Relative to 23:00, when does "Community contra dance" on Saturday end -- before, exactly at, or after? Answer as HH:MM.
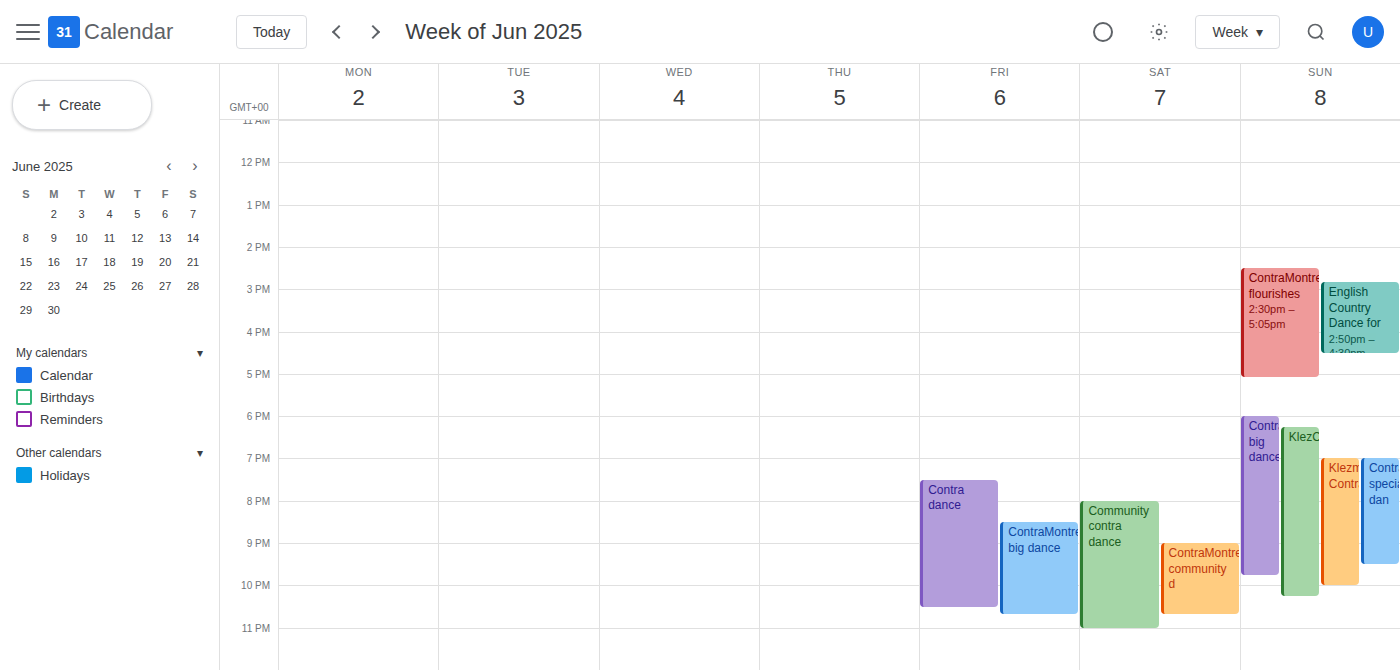
23:00 -- exactly at 23:00, on the 23:00 line.